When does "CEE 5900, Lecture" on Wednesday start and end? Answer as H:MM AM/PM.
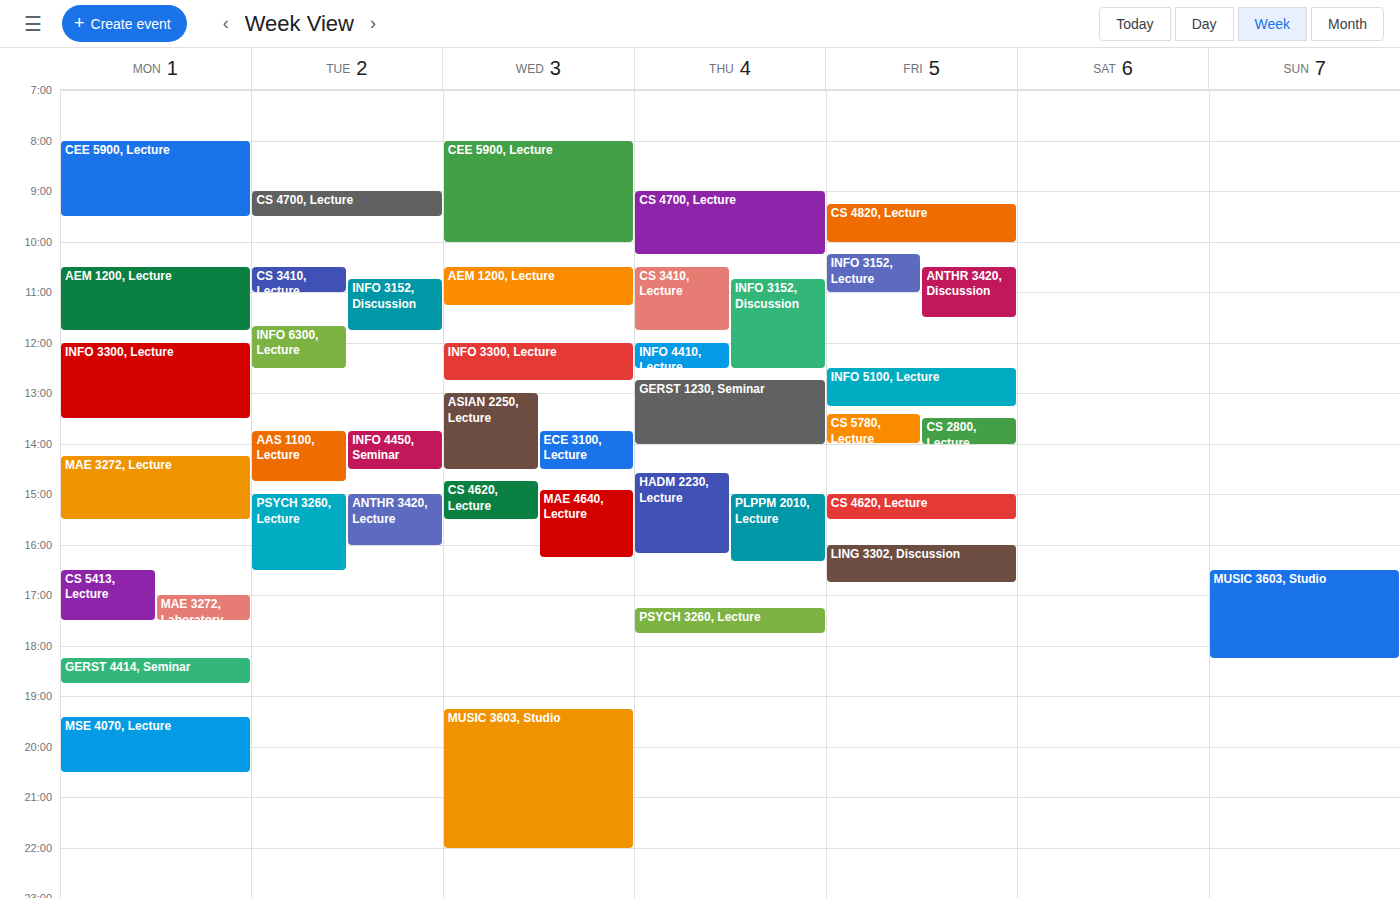
8:00 AM to 10:00 AM